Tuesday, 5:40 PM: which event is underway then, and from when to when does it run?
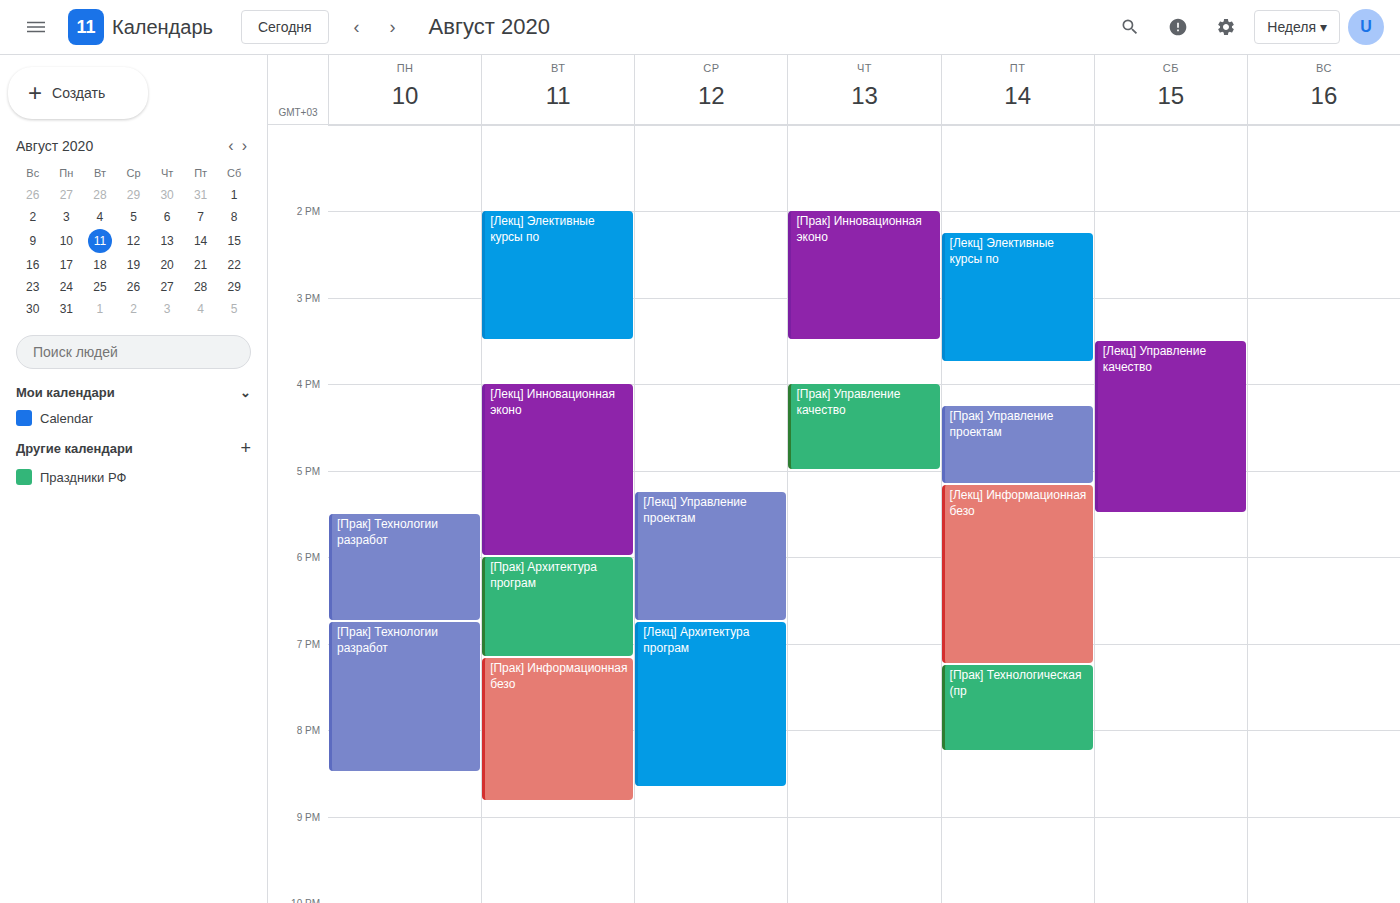
"[Лекц] Инновационная эконо", 4:00 PM to 6:00 PM